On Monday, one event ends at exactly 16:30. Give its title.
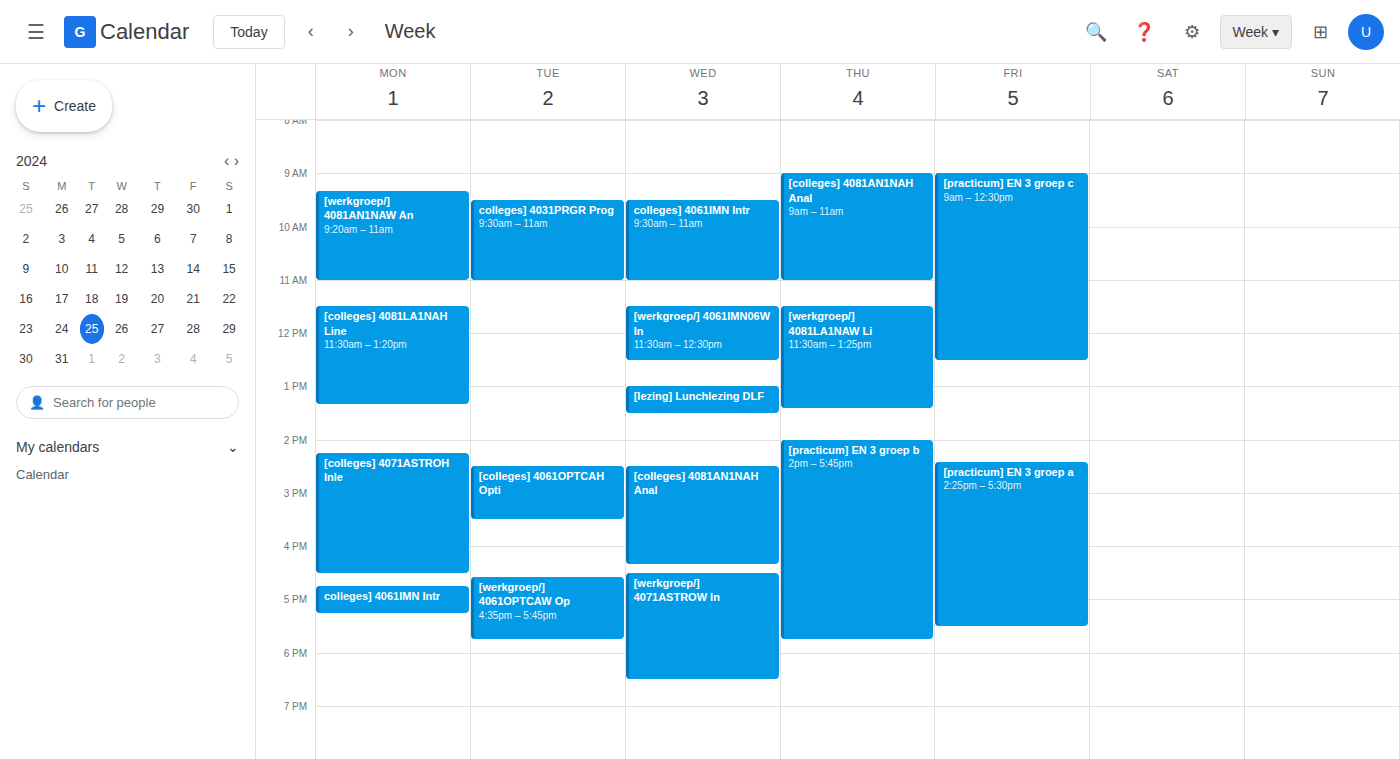
"[colleges] 4071ASTROH Inle"